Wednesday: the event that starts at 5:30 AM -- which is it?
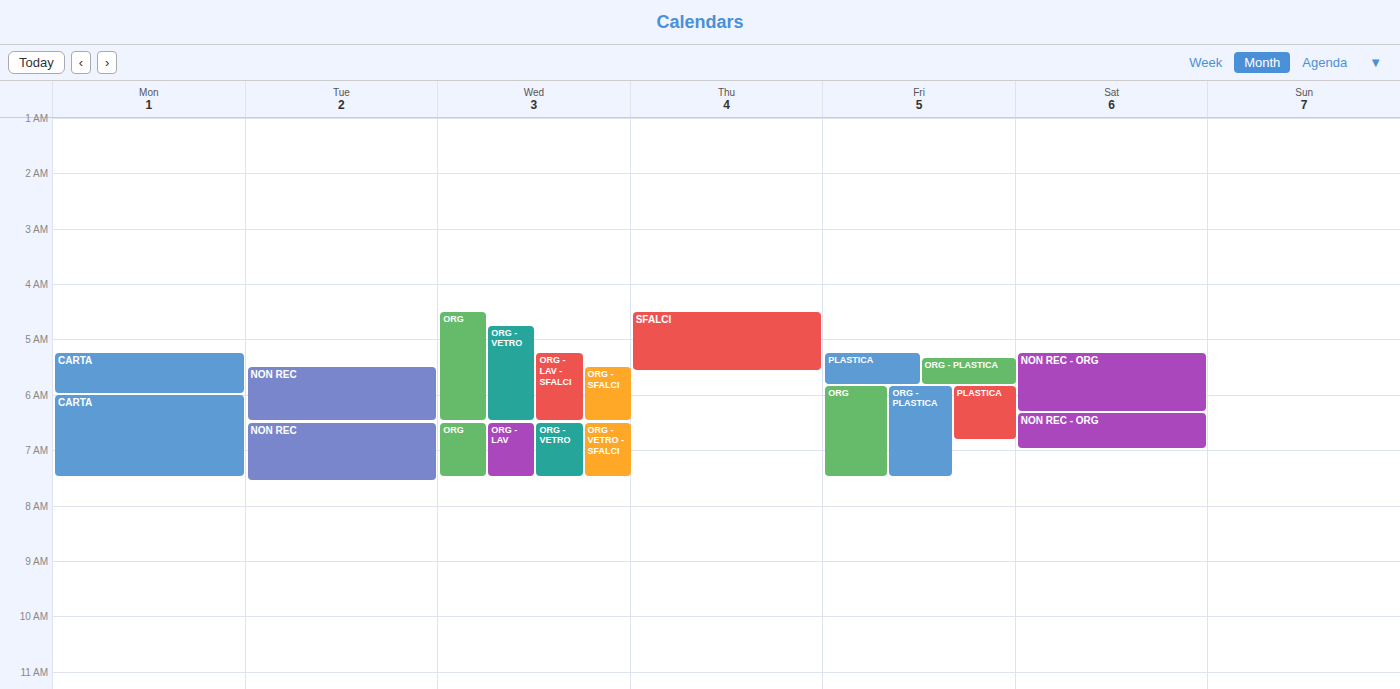
"ORG - SFALCI"